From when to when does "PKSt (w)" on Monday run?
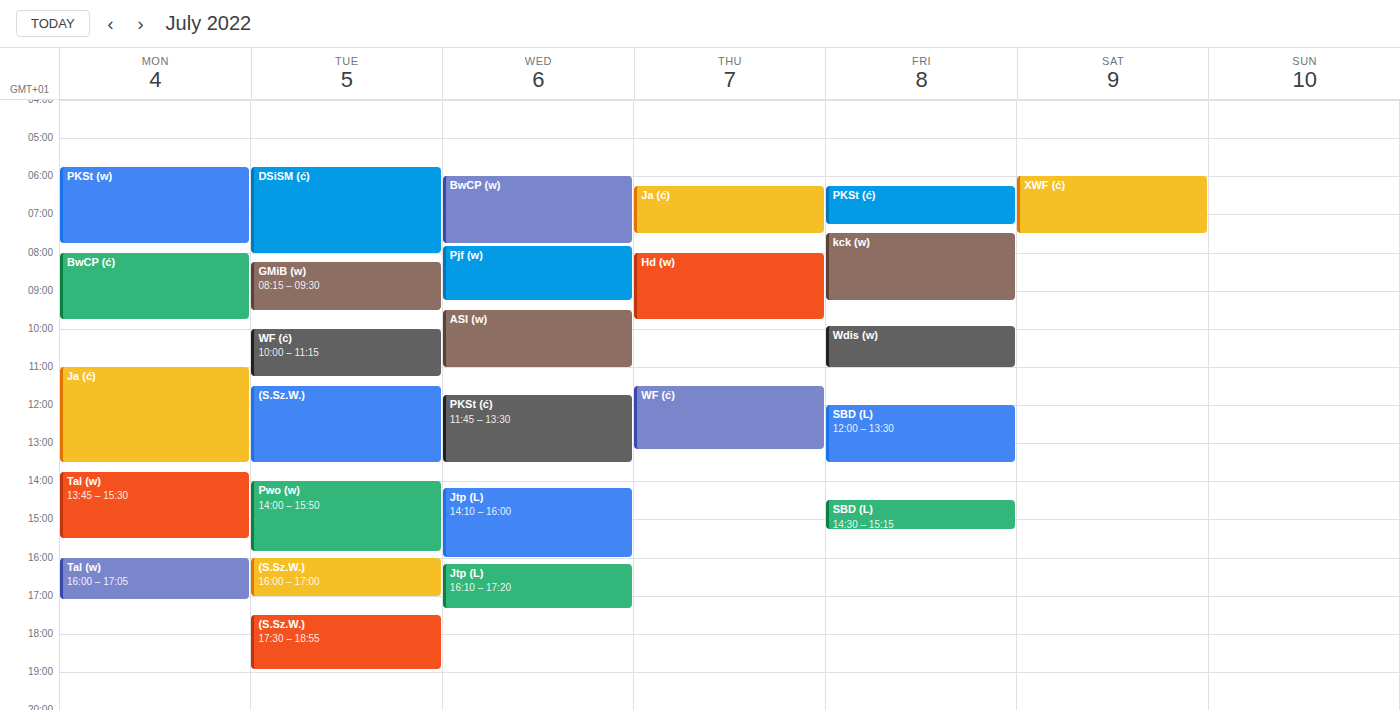
5:45 AM to 7:45 AM